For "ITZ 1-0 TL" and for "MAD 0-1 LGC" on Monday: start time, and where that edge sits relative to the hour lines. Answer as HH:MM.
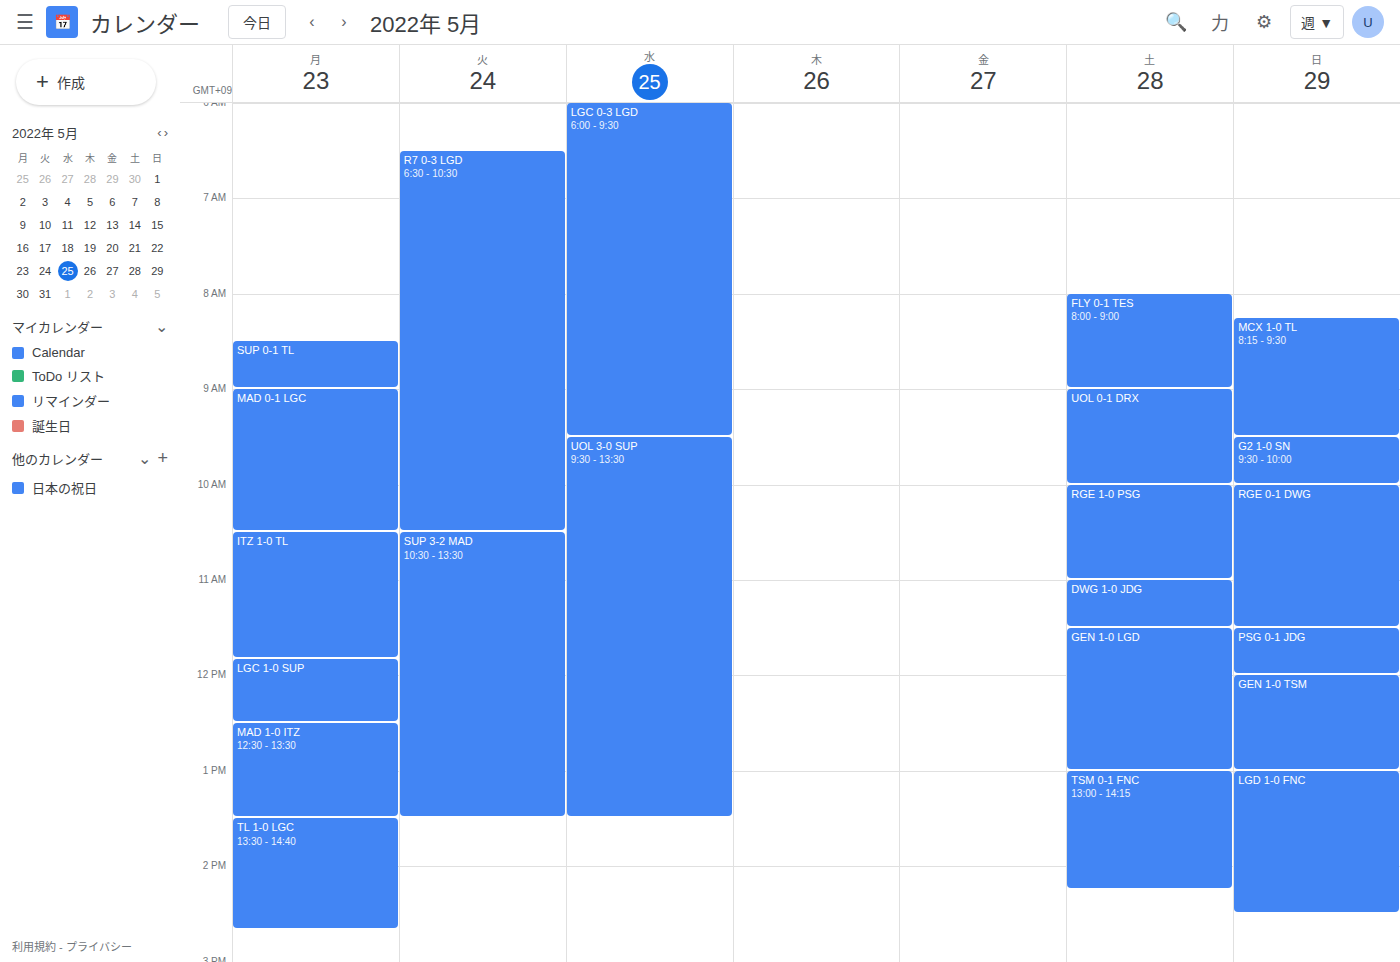
"ITZ 1-0 TL": 10:30, halfway between the 10:00 and 11:00 lines. "MAD 0-1 LGC": 09:00, exactly on the 09:00 line.